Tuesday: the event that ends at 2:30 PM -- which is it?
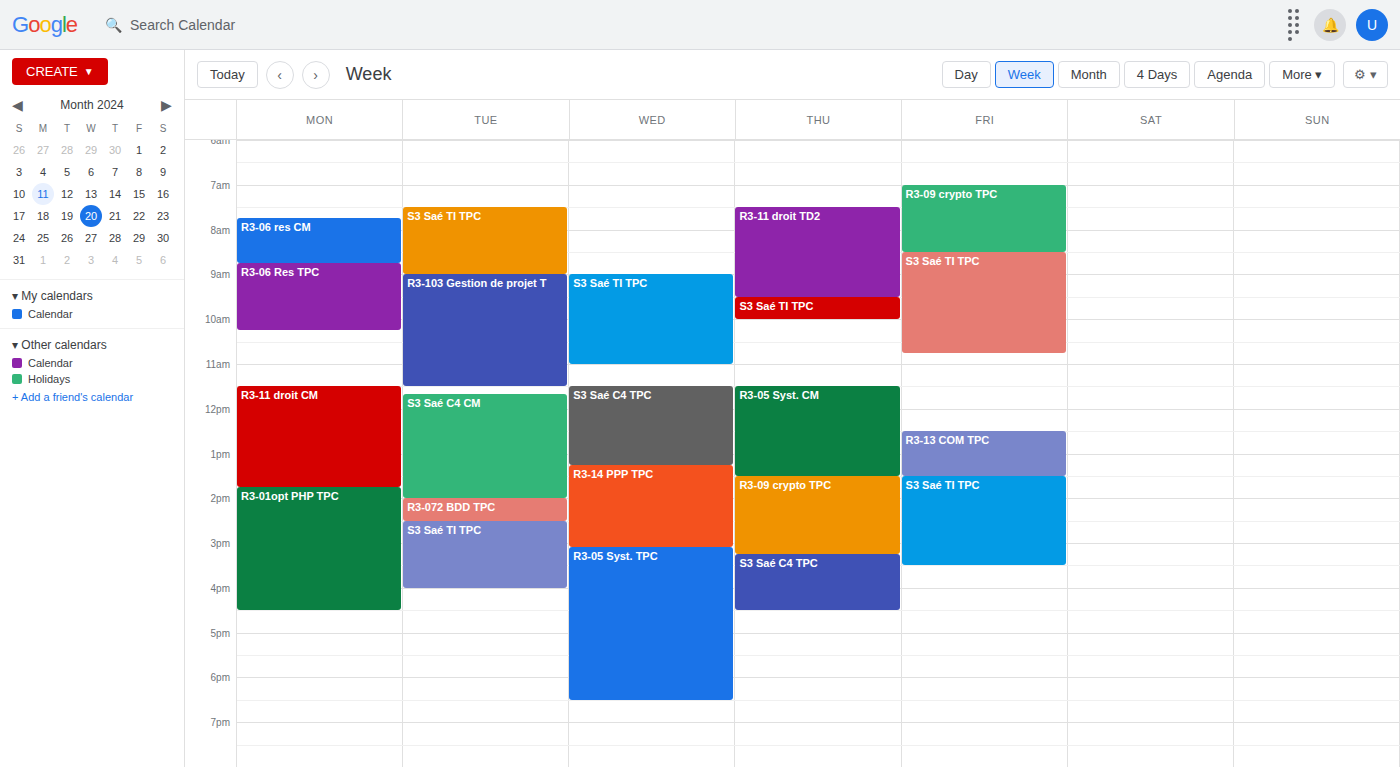
"R3-072 BDD TPC"